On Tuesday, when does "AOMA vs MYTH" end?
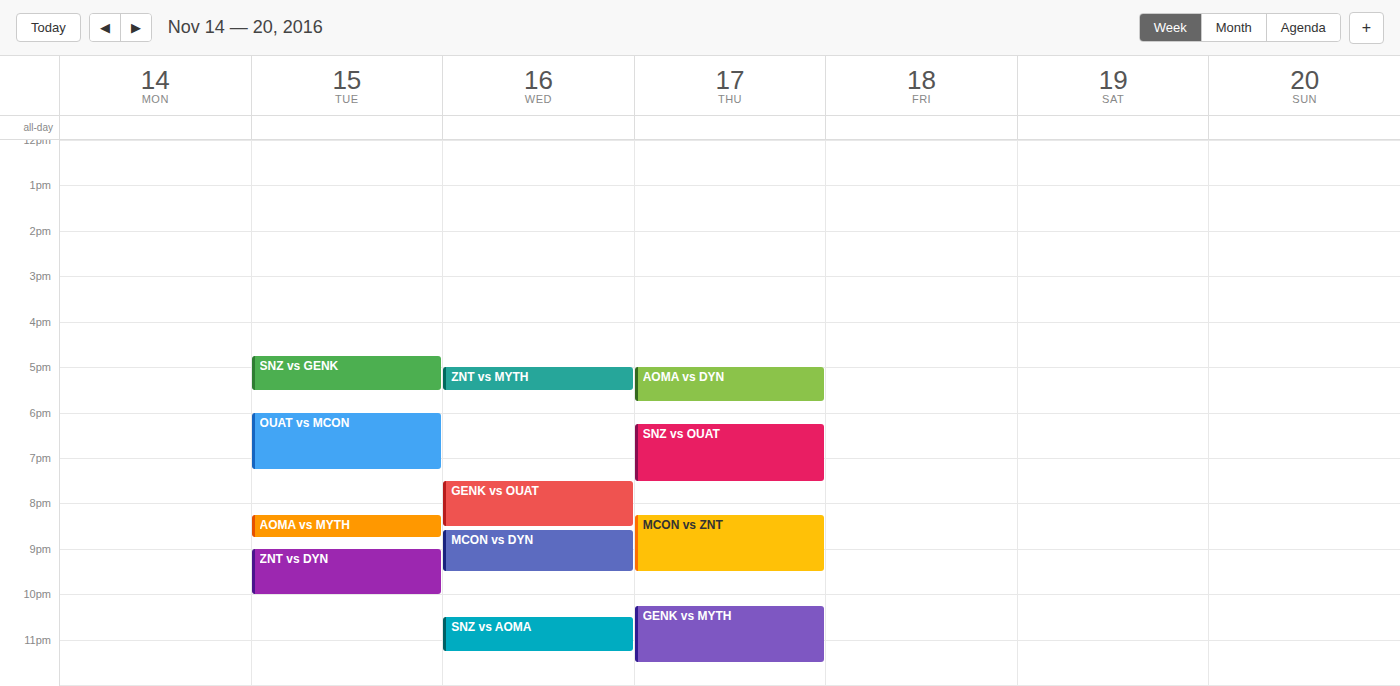
8:45 PM